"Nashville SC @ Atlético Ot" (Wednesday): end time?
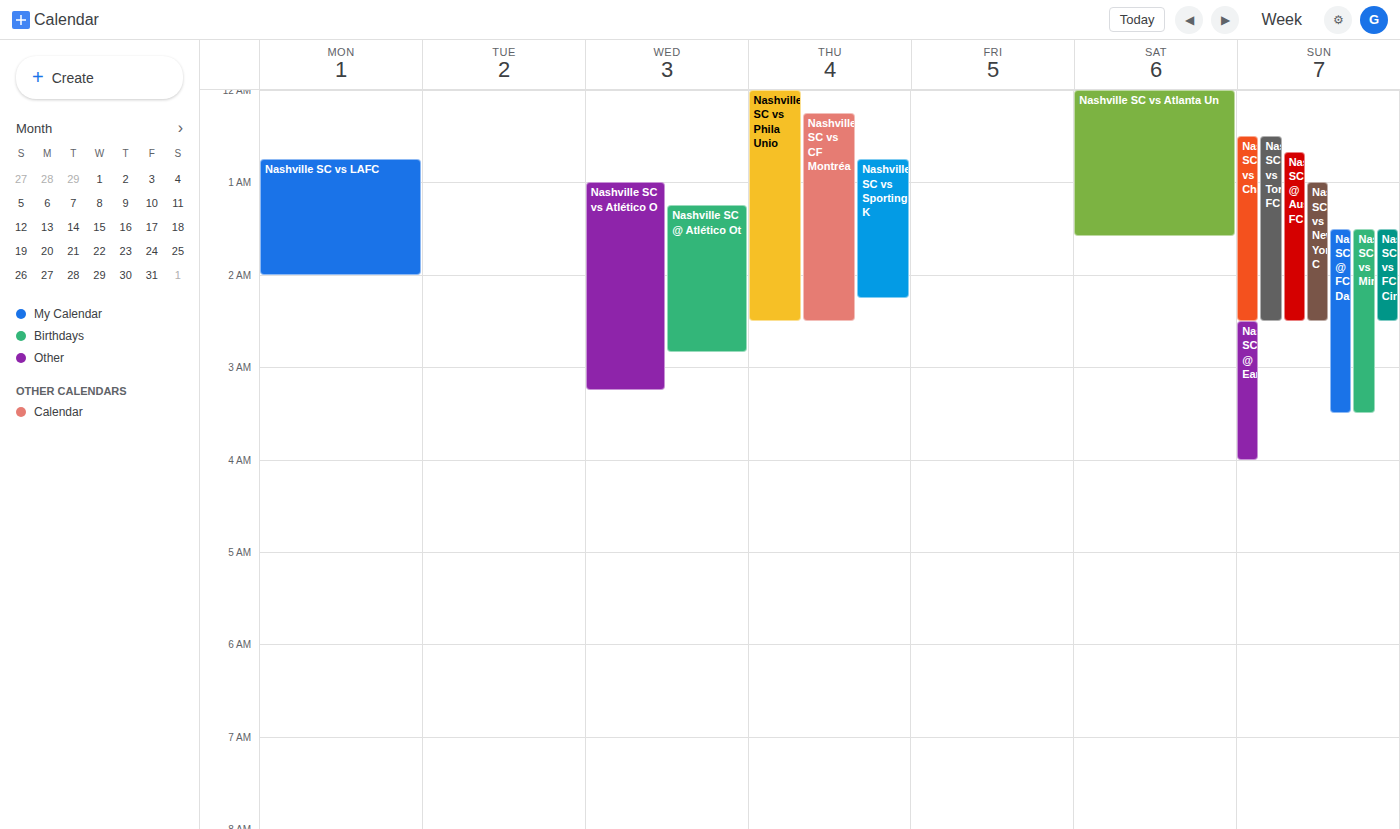
2:50 AM